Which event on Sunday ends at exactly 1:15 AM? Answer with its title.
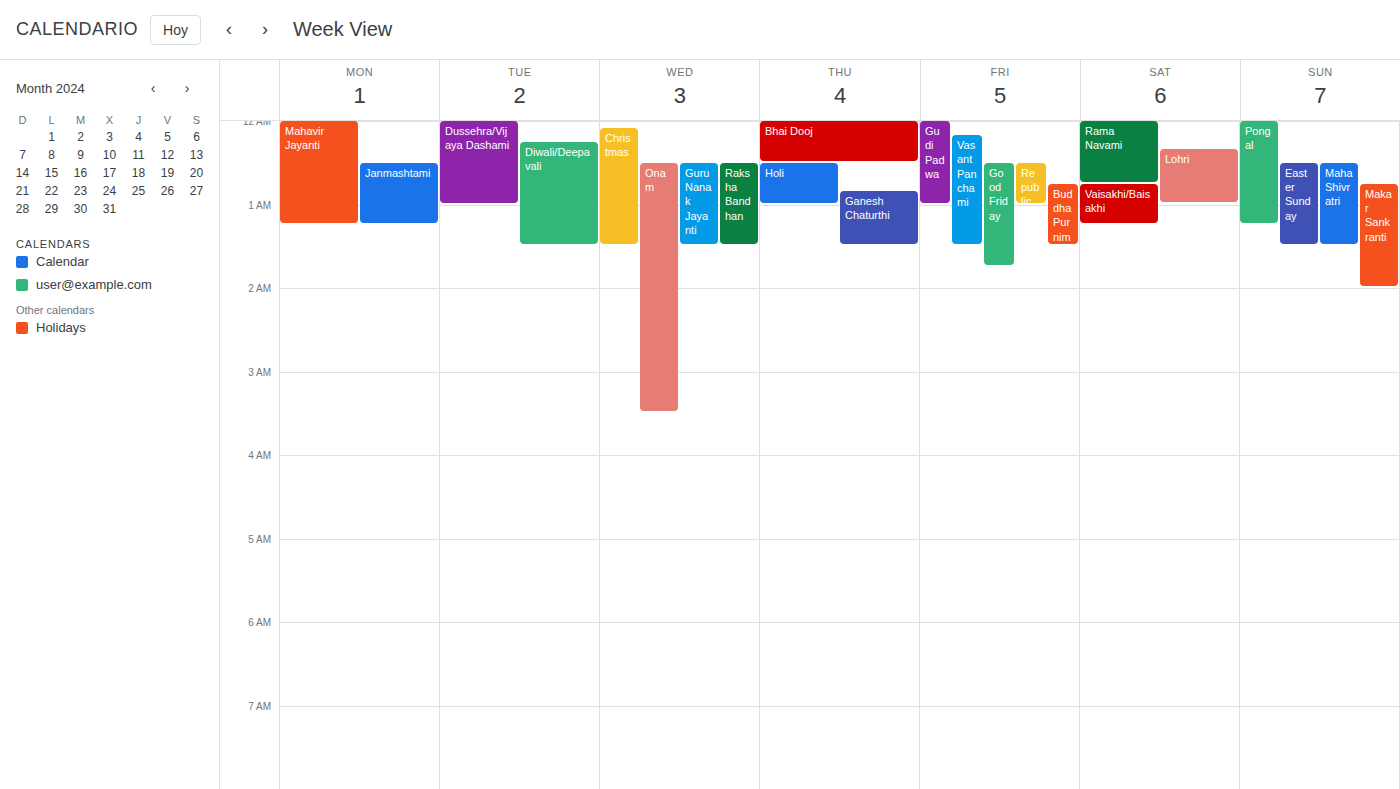
"Pongal"